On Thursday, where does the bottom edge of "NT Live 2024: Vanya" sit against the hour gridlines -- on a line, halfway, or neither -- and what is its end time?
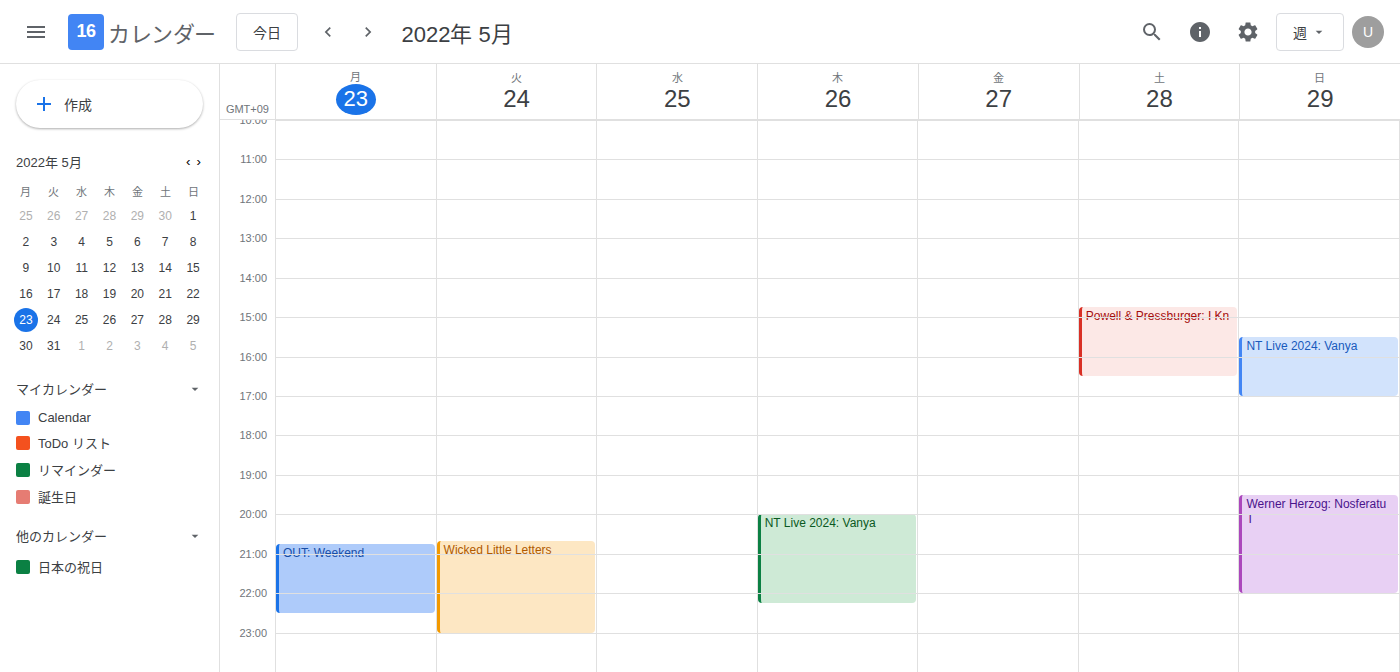
10:15 PM -- neither: a quarter of the way from the 10 PM line to the 11 PM line.